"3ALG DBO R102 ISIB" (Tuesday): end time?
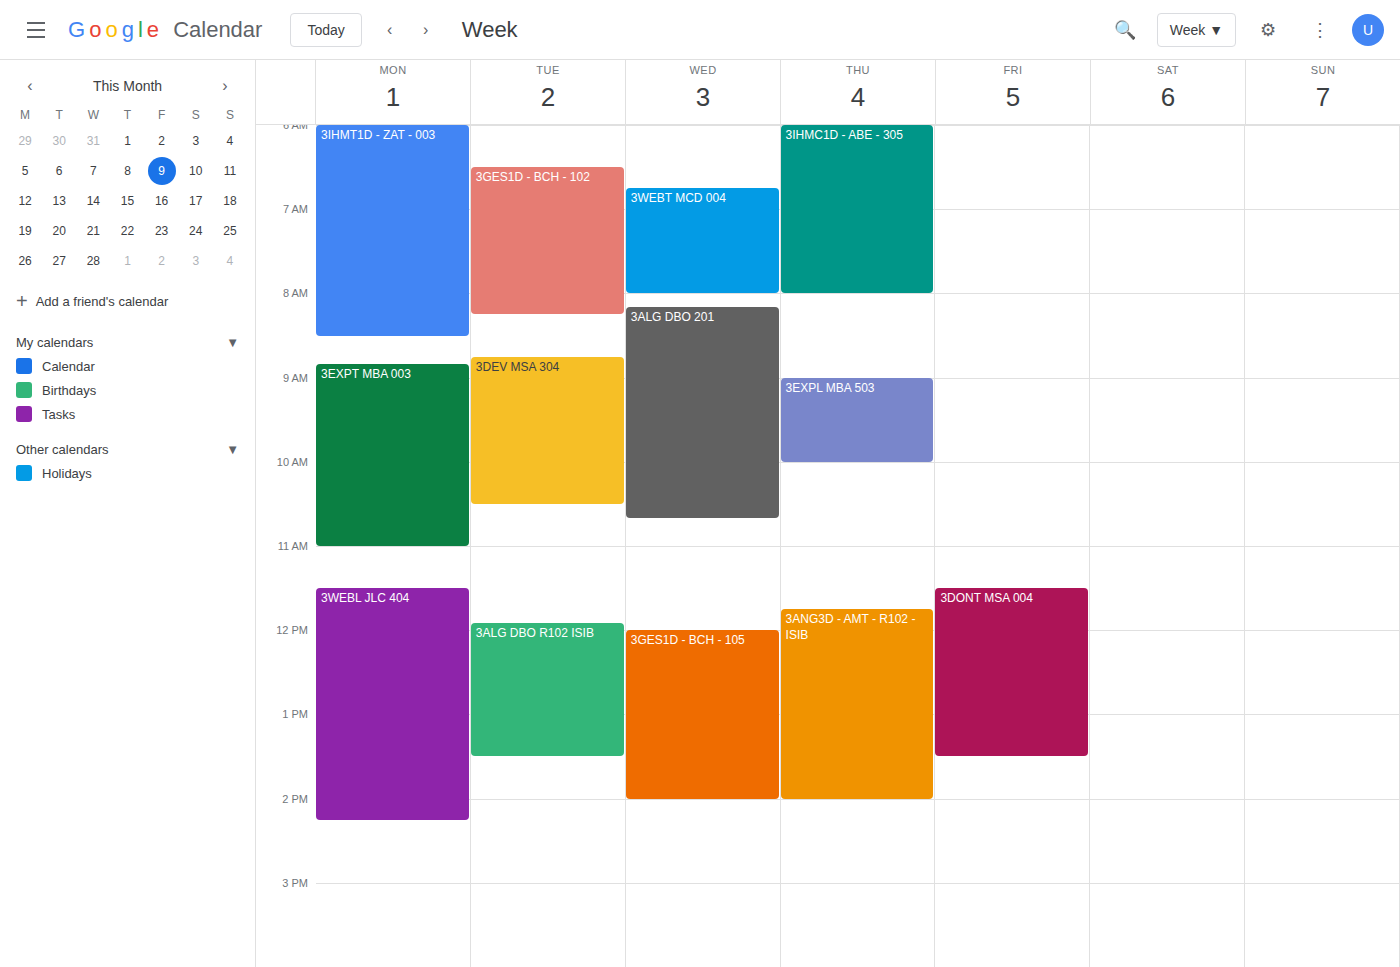
1:30 PM